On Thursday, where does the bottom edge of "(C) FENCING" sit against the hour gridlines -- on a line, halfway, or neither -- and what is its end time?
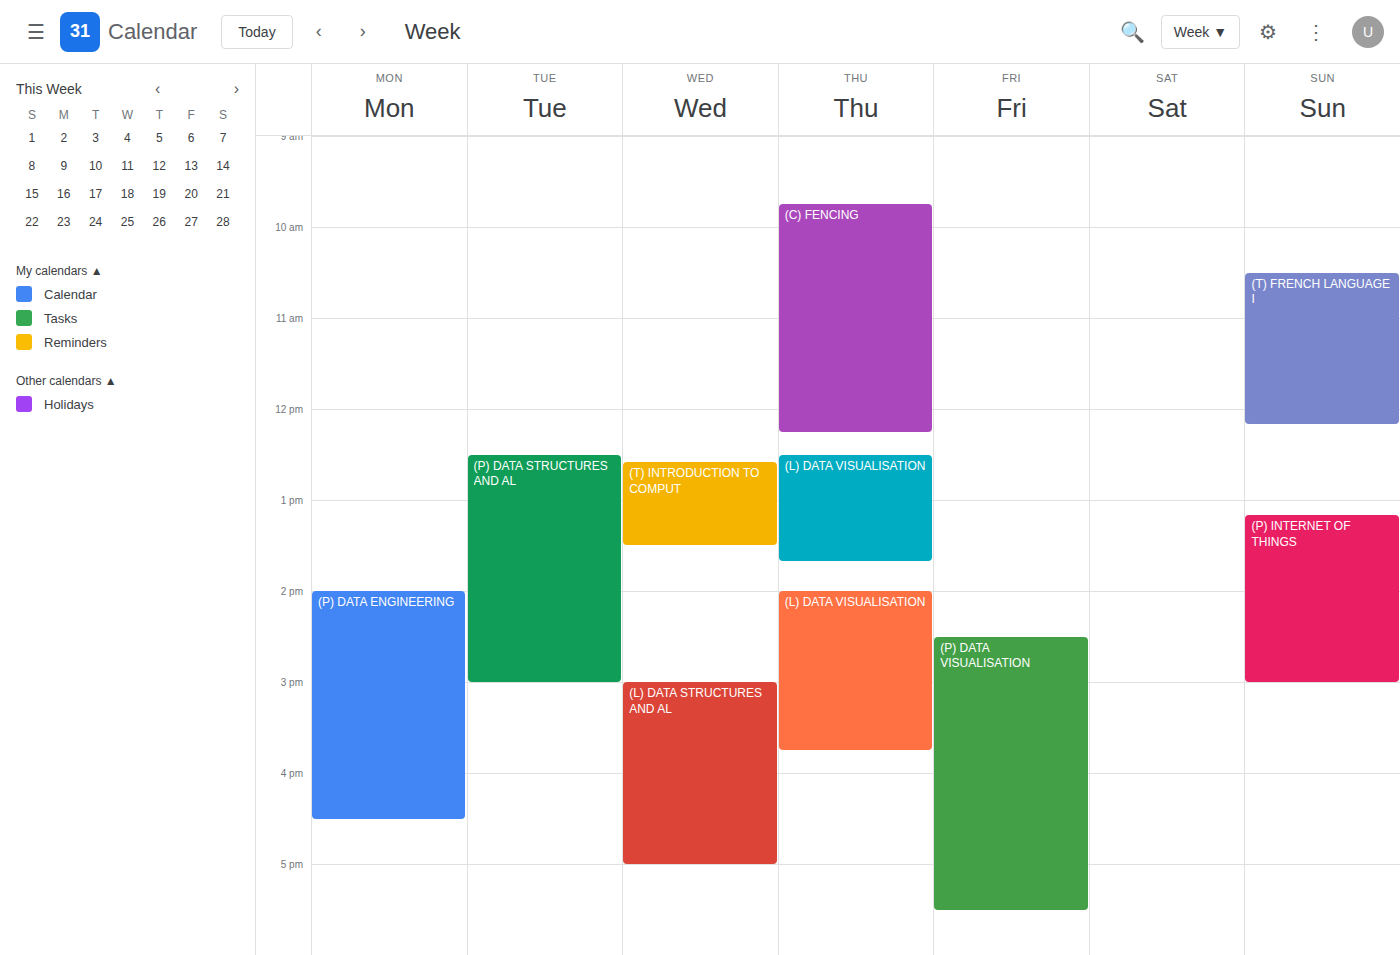
12:15 PM -- neither: a quarter of the way from the 12 PM line to the 1 PM line.